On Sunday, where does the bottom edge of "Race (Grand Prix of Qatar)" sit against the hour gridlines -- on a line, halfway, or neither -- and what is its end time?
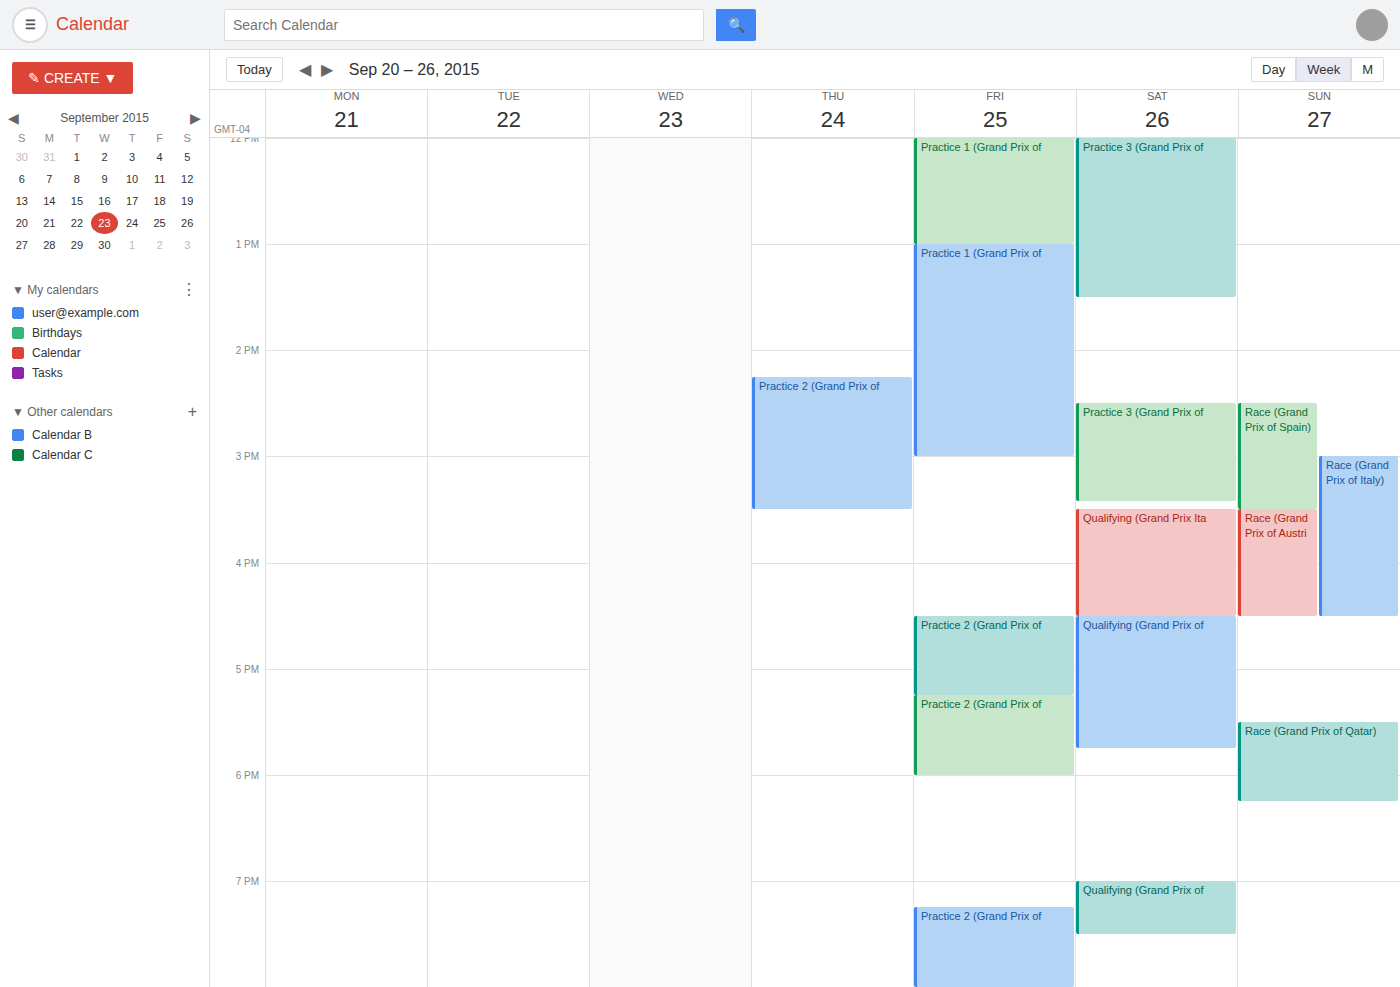
6:15 PM -- neither: a quarter of the way from the 6 PM line to the 7 PM line.